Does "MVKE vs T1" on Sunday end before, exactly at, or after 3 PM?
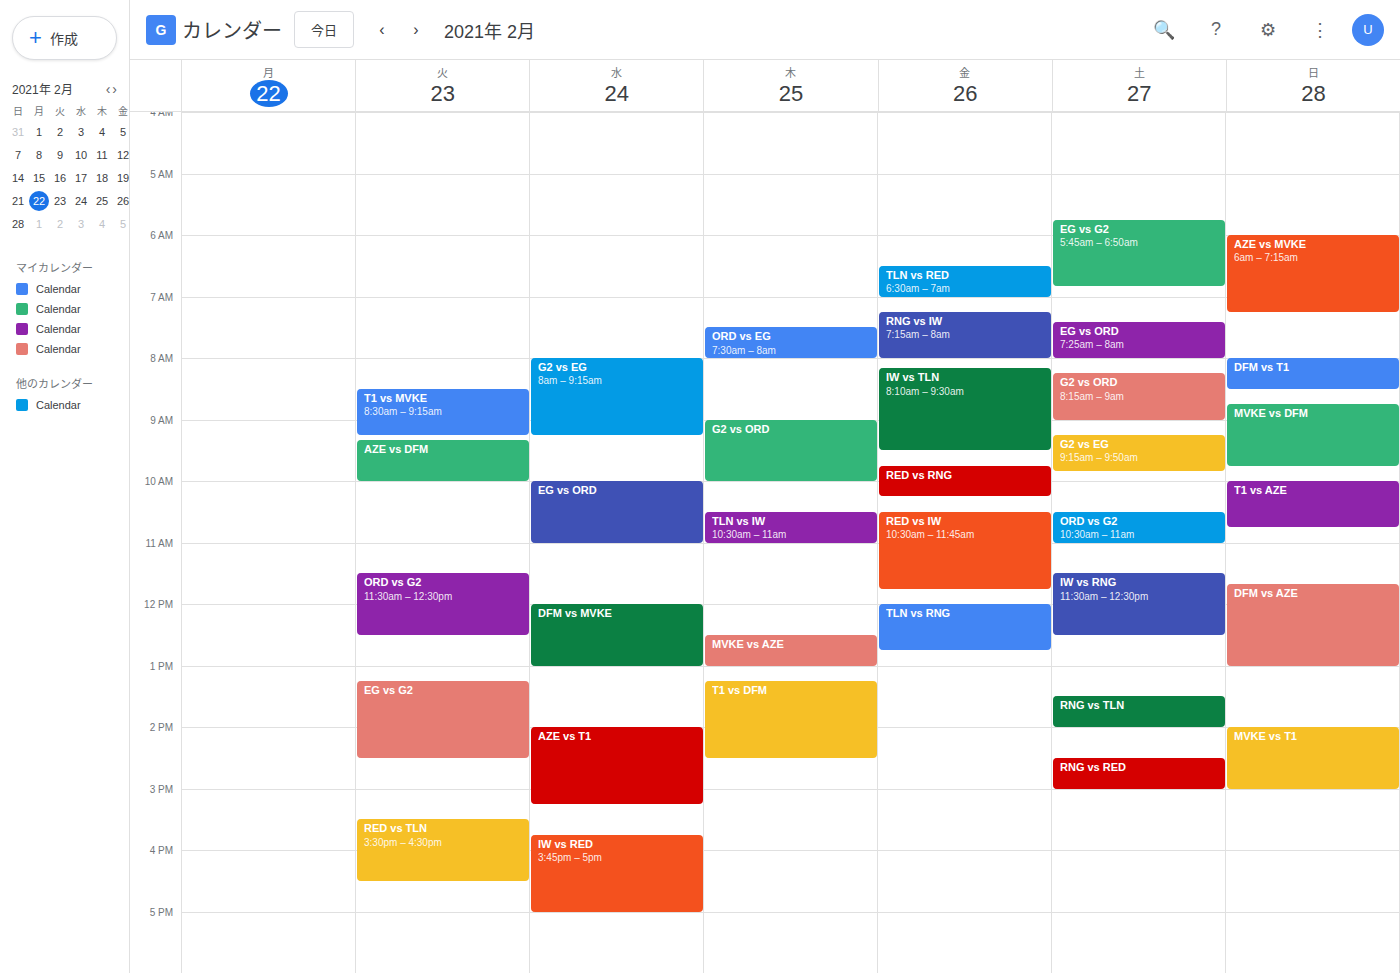
3:00 PM -- exactly at 3 PM, on the 3 PM line.